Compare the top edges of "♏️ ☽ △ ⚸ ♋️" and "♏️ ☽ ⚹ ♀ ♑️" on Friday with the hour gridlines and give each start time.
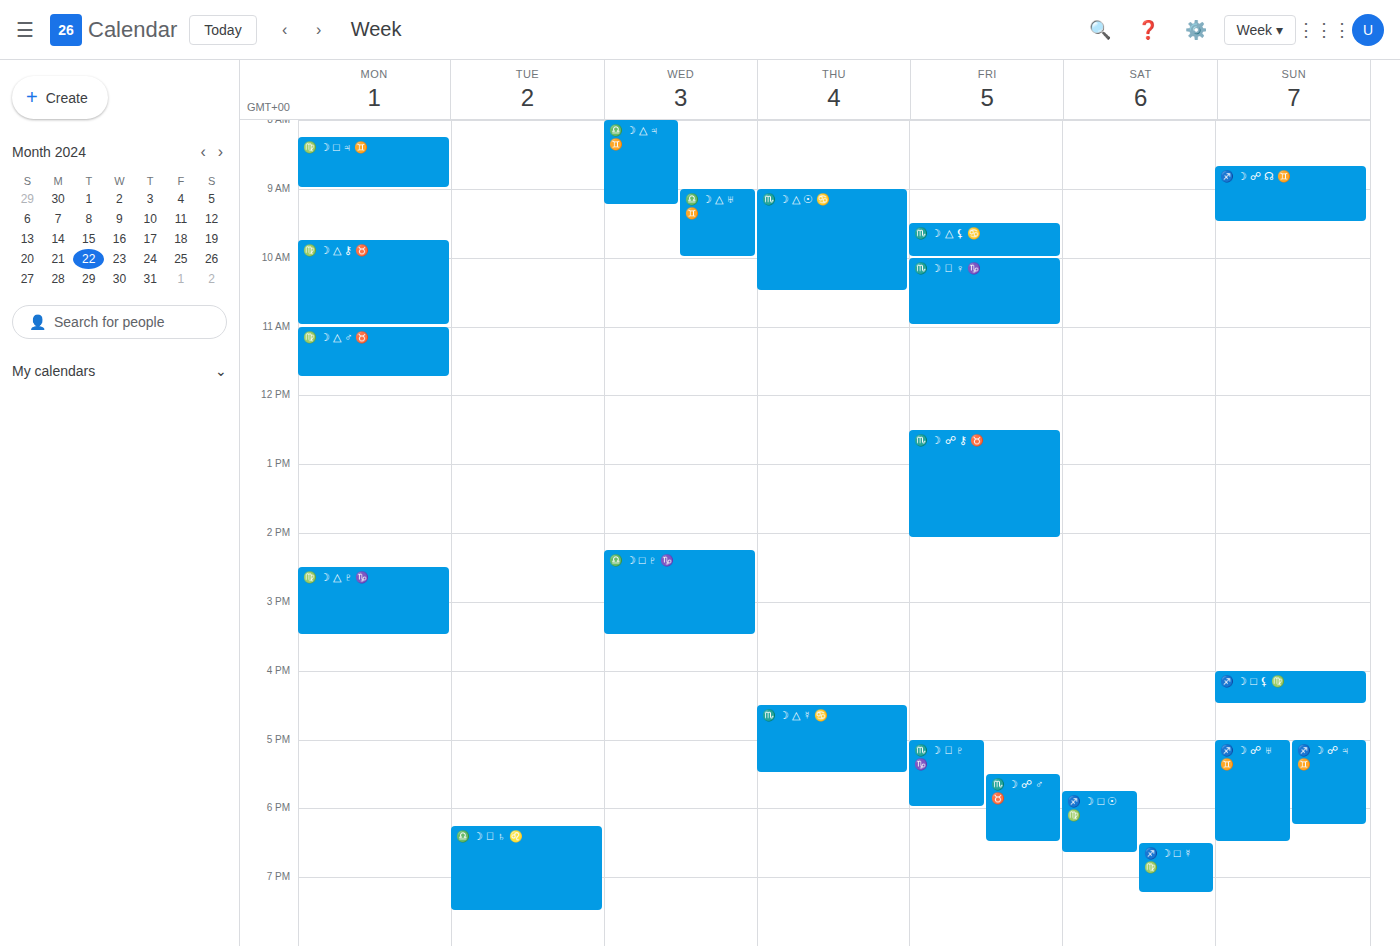
"♏️ ☽ △ ⚸ ♋️": 9:30 AM, halfway between the 9 AM and 10 AM lines. "♏️ ☽ ⚹ ♀ ♑️": 10:00 AM, exactly on the 10 AM line.